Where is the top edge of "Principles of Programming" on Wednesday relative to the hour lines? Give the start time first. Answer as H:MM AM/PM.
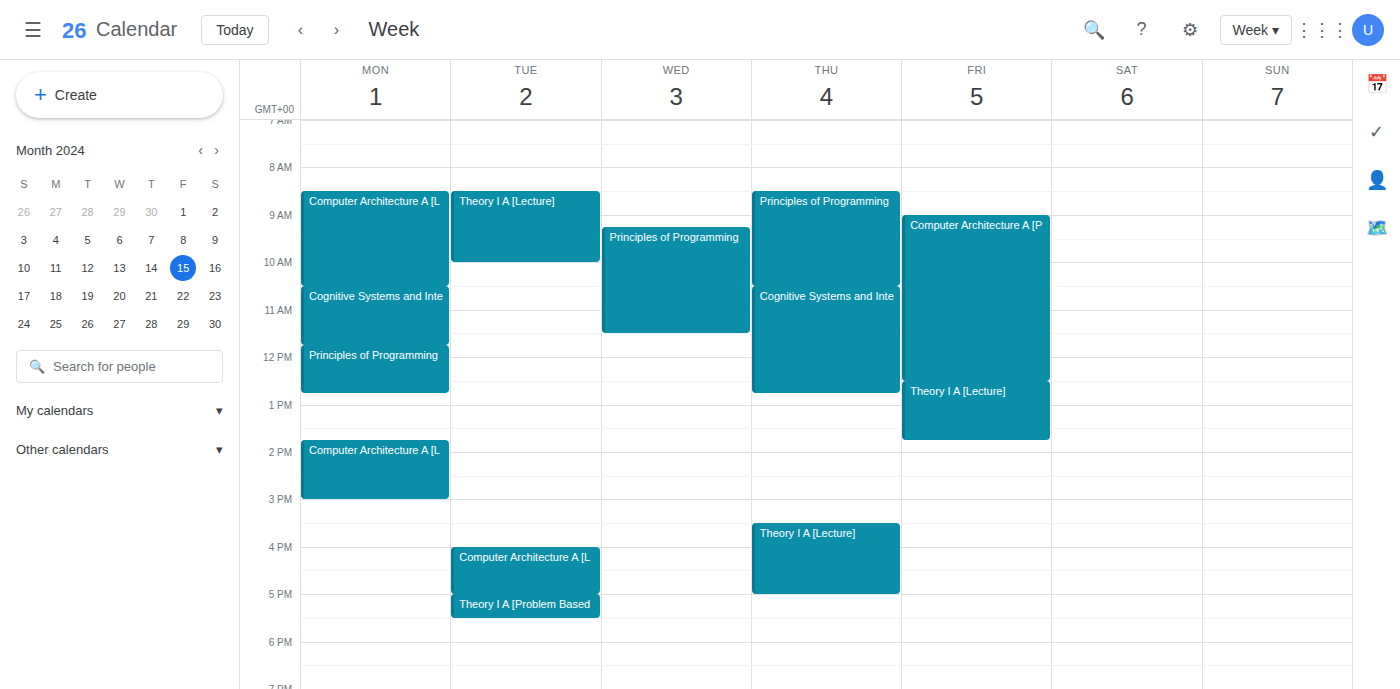
9:15 AM -- neither: a quarter of the way from the 9 AM line to the 10 AM line.